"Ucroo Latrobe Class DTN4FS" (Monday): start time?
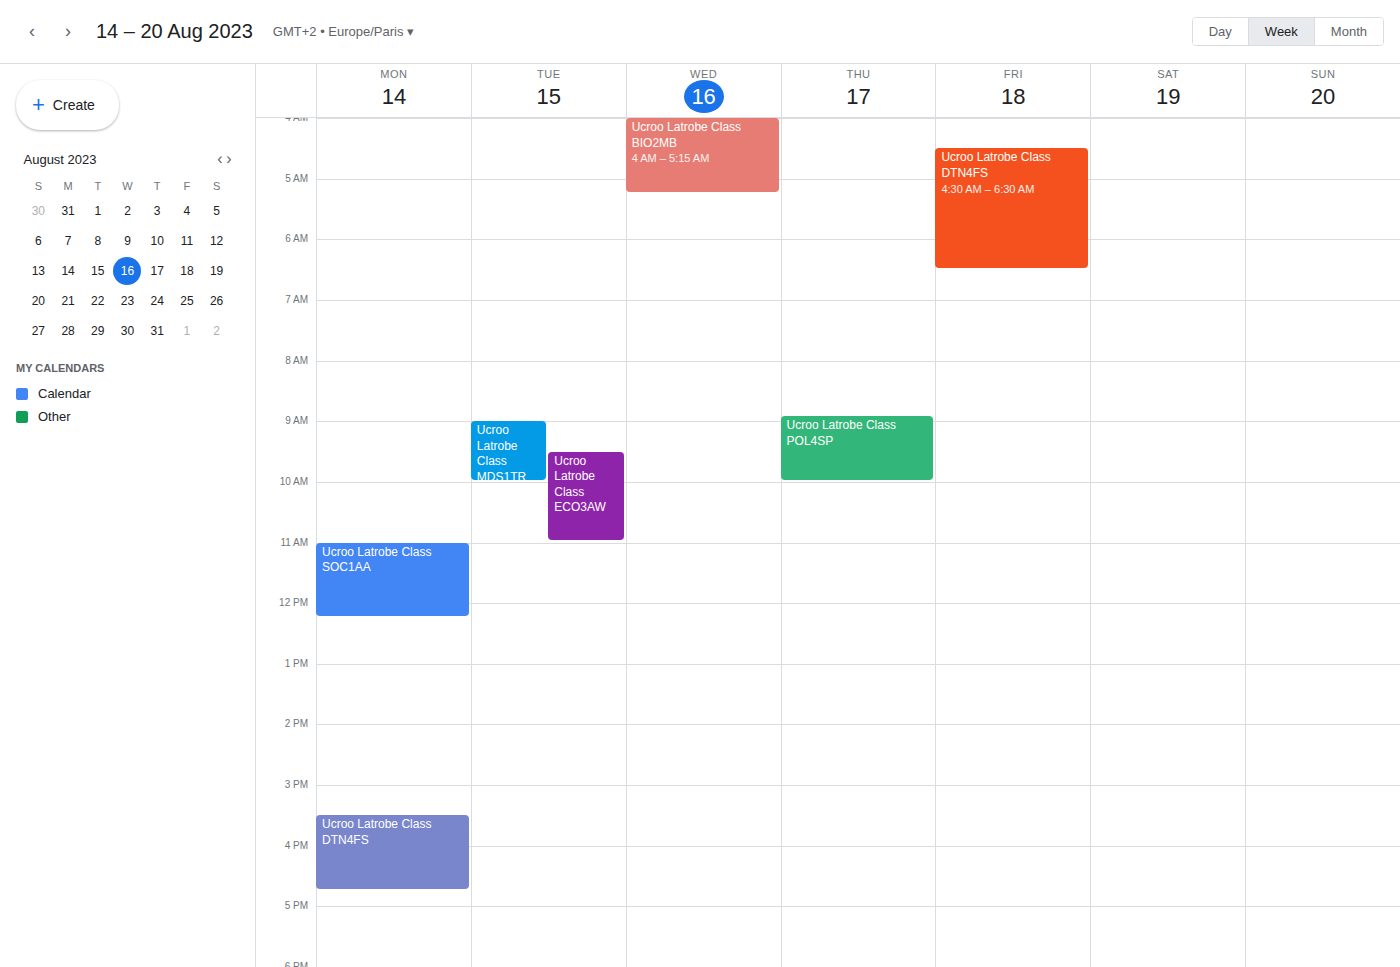
3:30 PM